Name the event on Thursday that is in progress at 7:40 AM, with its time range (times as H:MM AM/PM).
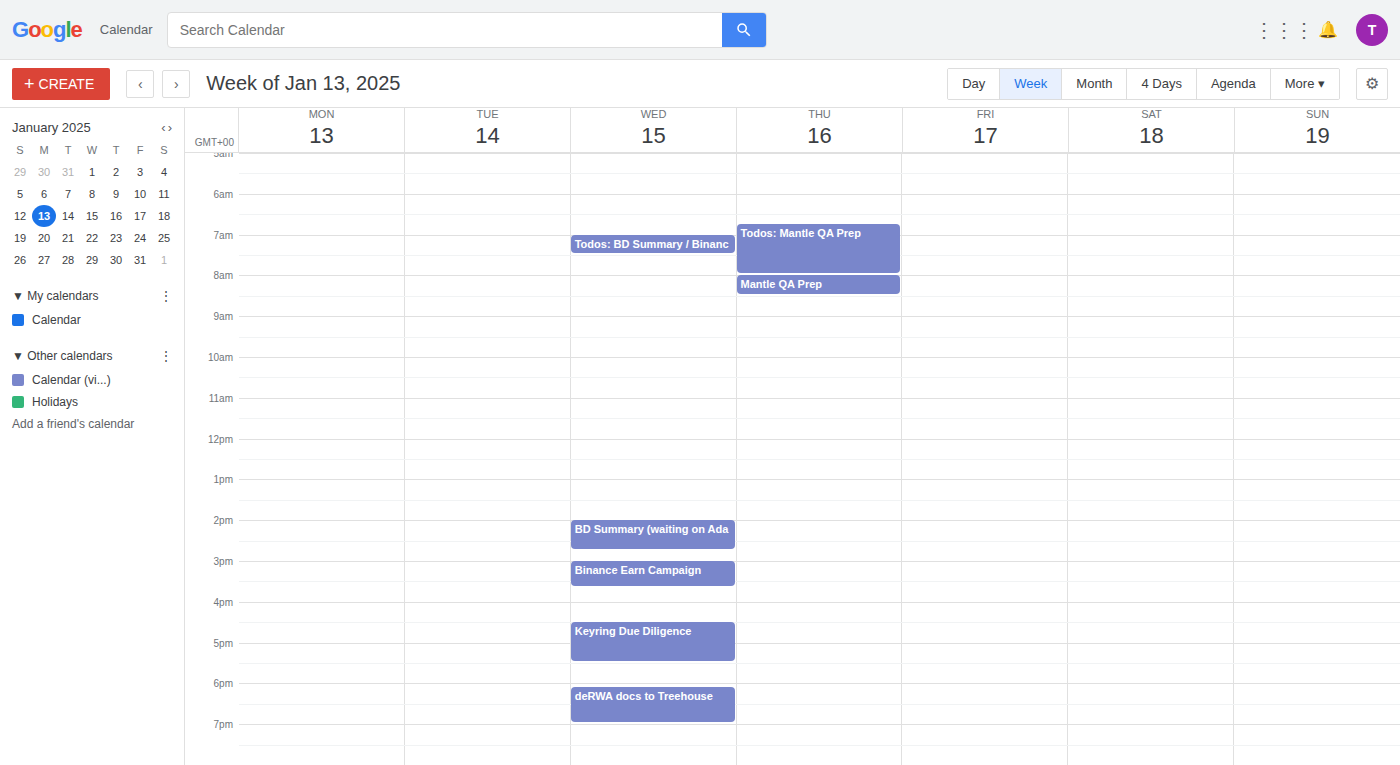
"Todos: Mantle QA Prep", 6:45 AM to 8:00 AM